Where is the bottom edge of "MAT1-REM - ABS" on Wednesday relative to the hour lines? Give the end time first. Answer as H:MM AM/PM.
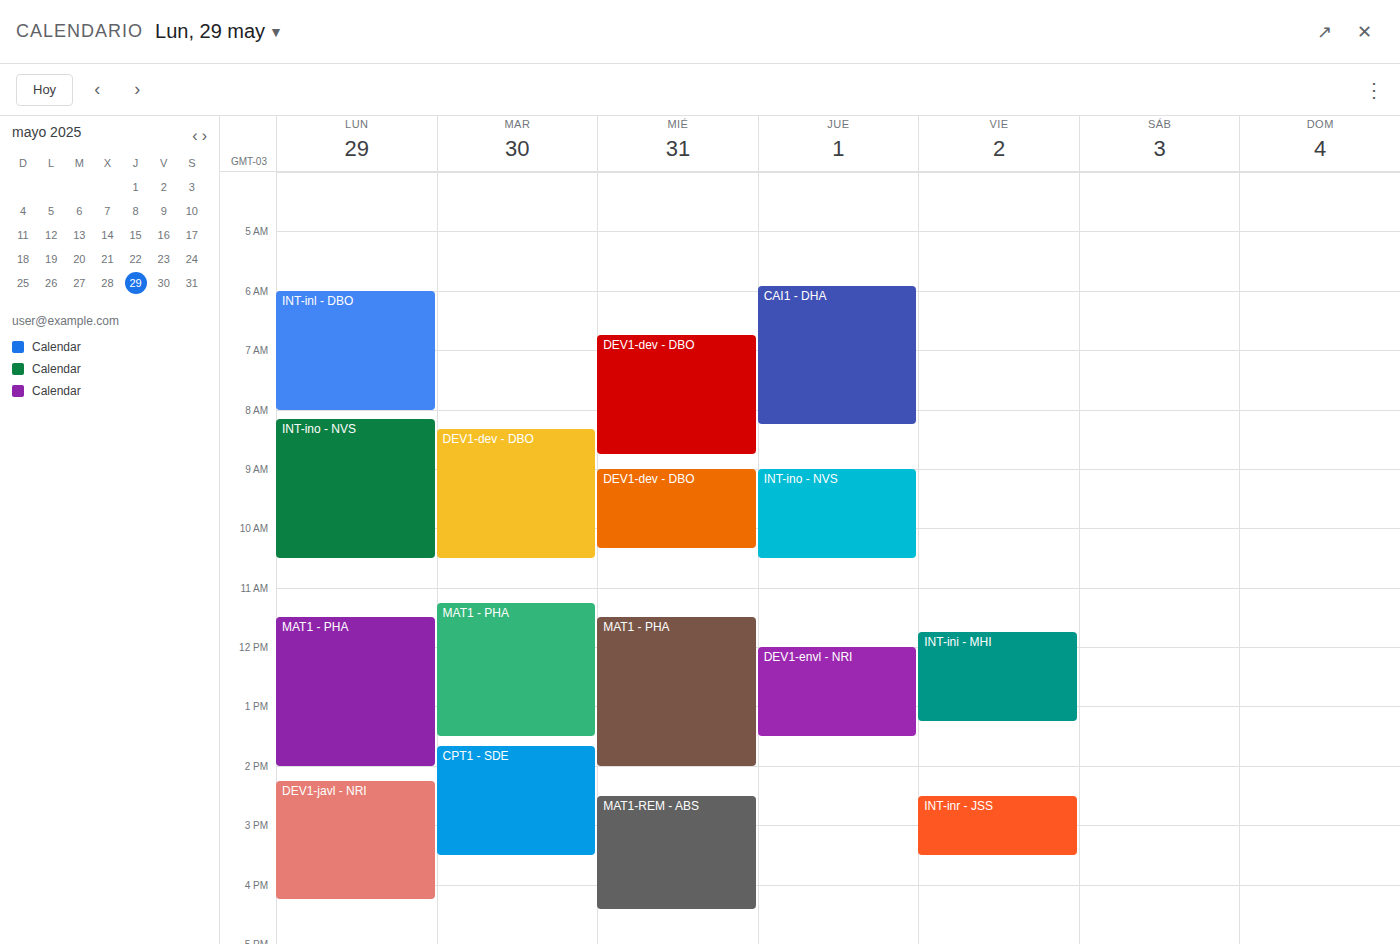
4:25 PM -- neither: 25 minutes below the 4 PM line and 35 minutes above the 5 PM line.